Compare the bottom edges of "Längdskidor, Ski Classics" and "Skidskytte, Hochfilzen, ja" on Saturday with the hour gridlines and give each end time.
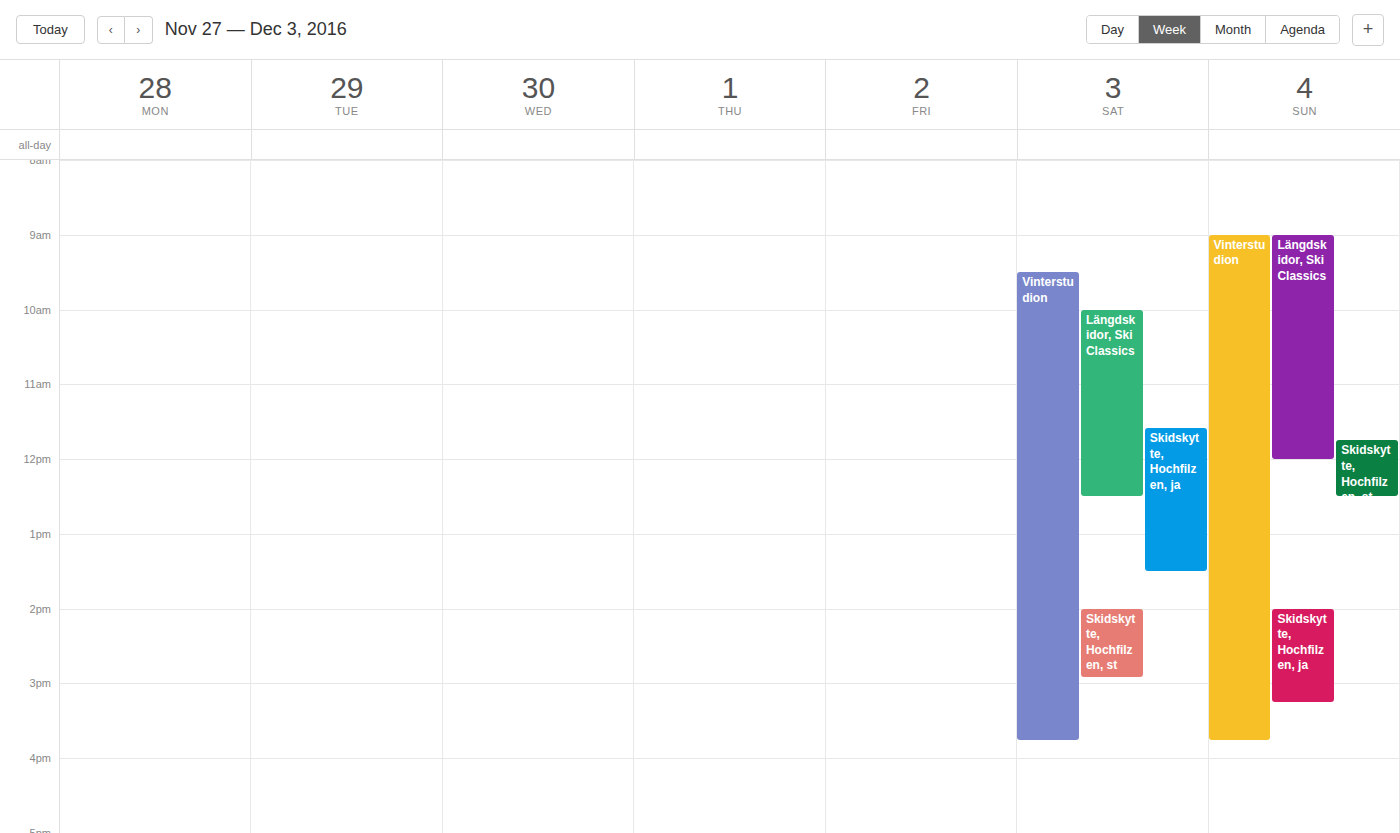
"Längdskidor, Ski Classics": 12:30 PM, halfway between the 12 PM and 1 PM lines. "Skidskytte, Hochfilzen, ja": 1:30 PM, halfway between the 1 PM and 2 PM lines.